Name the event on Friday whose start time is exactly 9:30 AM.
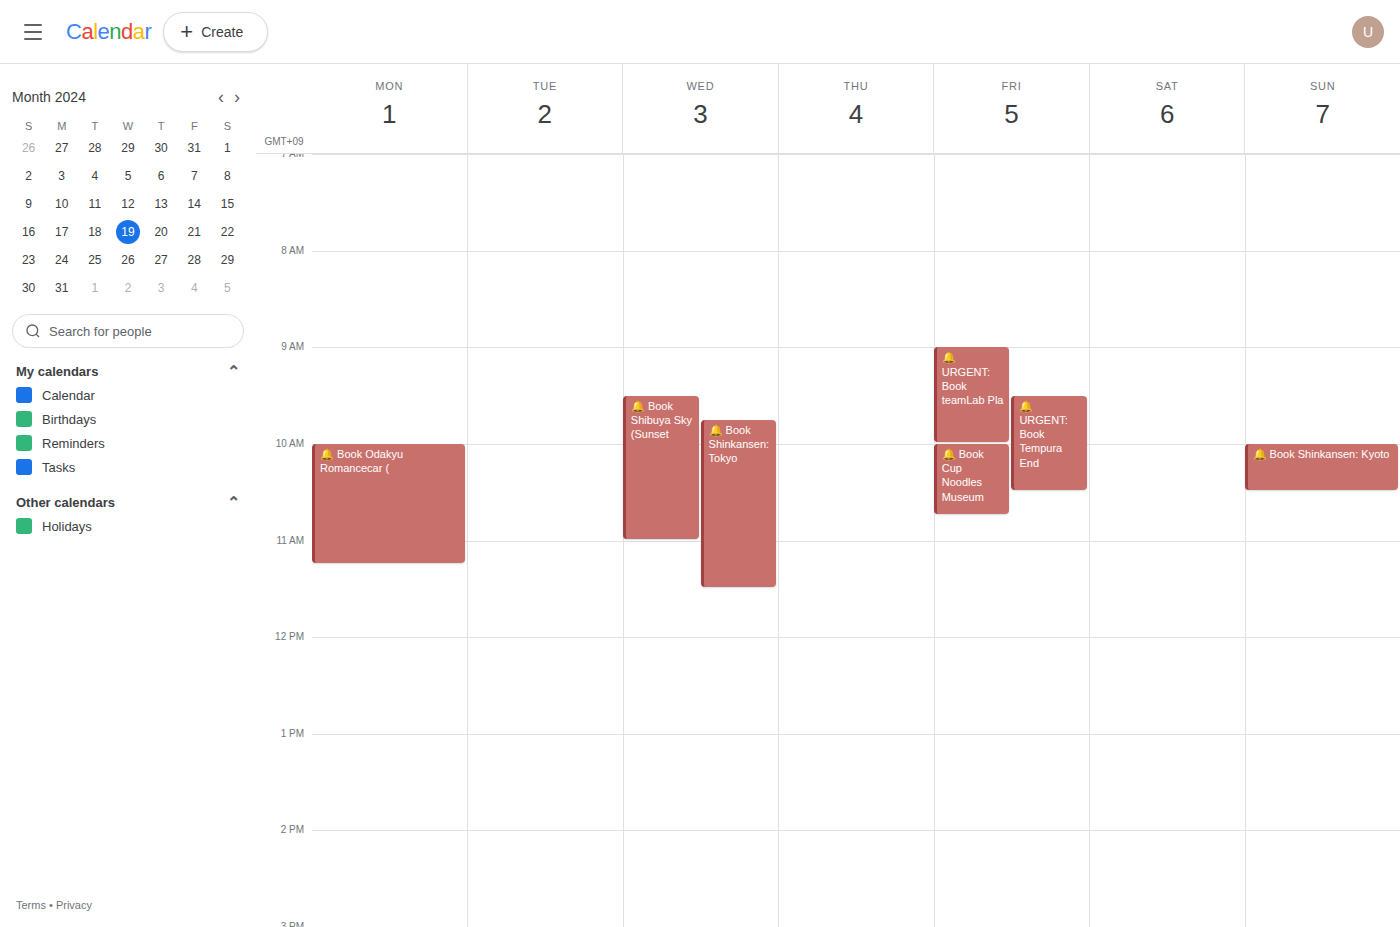
"🔔 URGENT: Book Tempura End"